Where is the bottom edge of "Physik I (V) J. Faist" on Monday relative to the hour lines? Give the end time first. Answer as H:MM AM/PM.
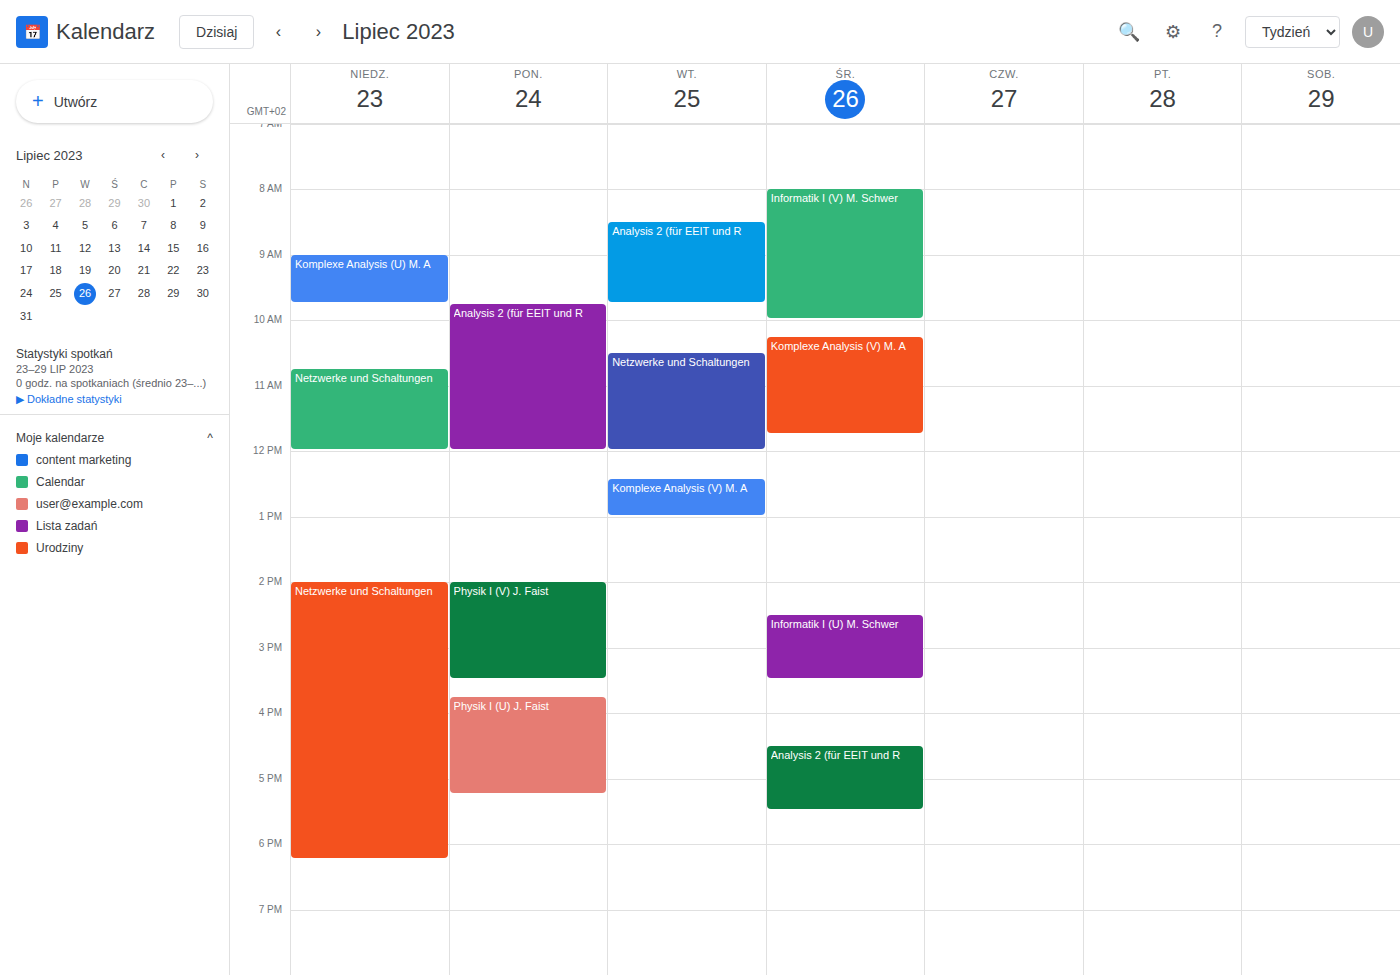
3:30 PM -- halfway between the 3 PM and 4 PM lines.